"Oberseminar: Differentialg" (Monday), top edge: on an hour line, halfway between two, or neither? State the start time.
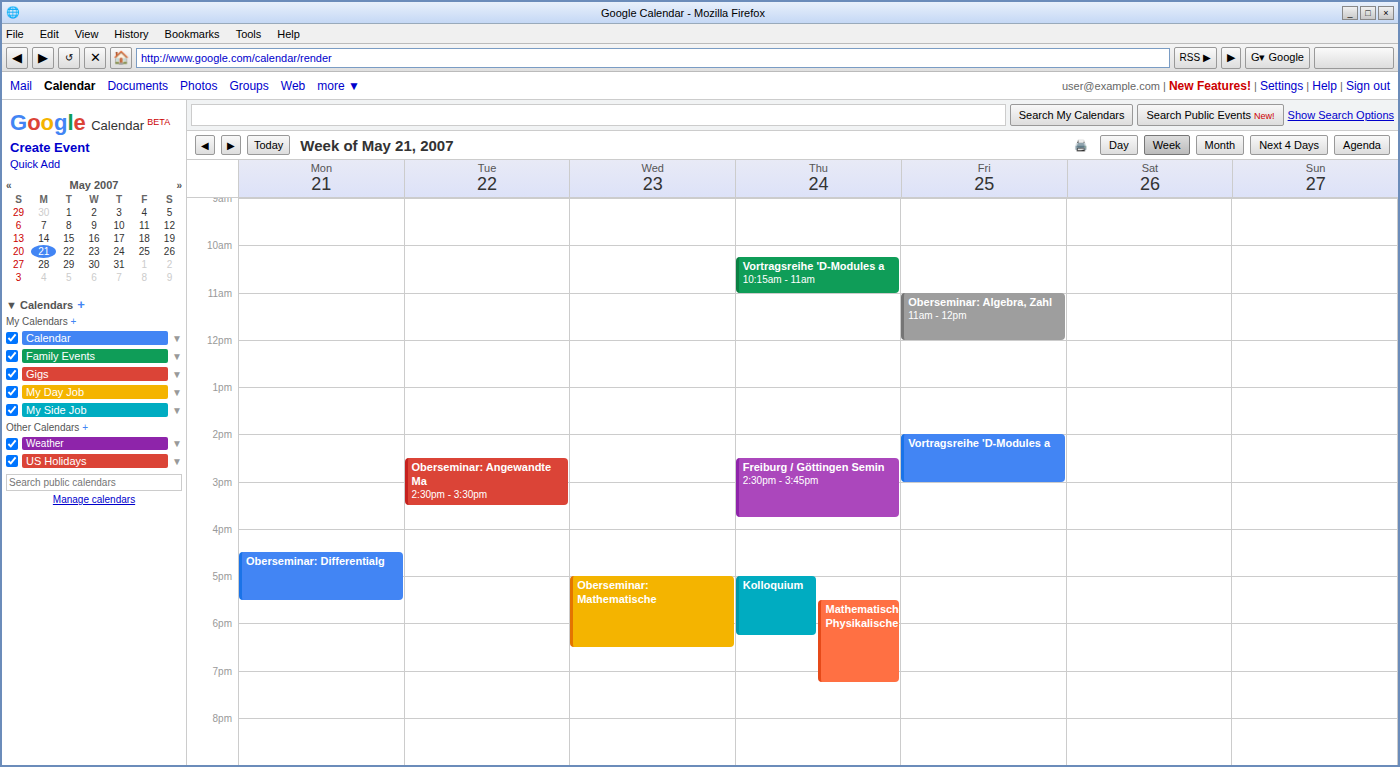
16:30 -- halfway between the 16:00 and 17:00 lines.